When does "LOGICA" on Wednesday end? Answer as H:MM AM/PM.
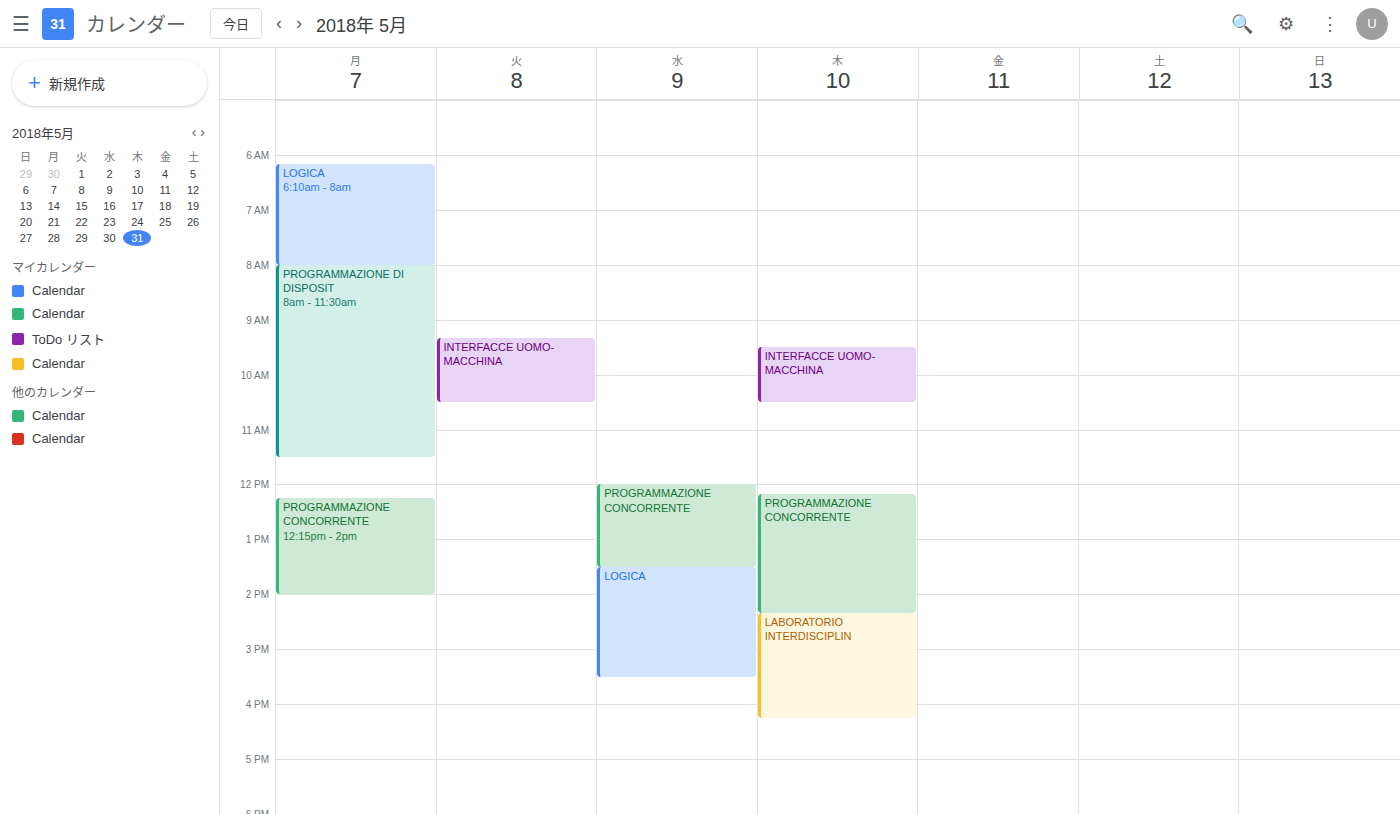
3:30 PM